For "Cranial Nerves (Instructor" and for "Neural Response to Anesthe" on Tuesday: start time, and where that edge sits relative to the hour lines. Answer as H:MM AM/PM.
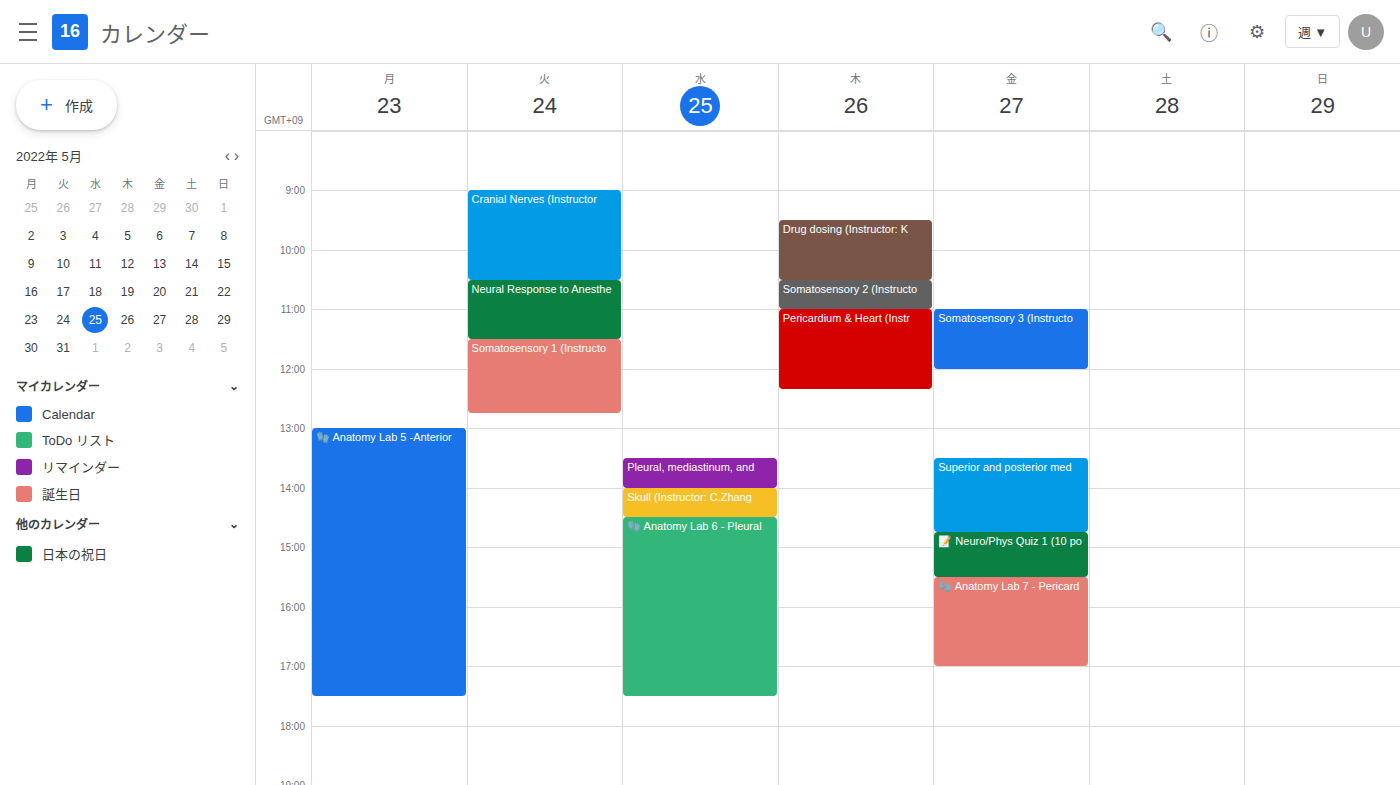
"Cranial Nerves (Instructor": 9:00 AM, exactly on the 9 AM line. "Neural Response to Anesthe": 10:30 AM, halfway between the 10 AM and 11 AM lines.